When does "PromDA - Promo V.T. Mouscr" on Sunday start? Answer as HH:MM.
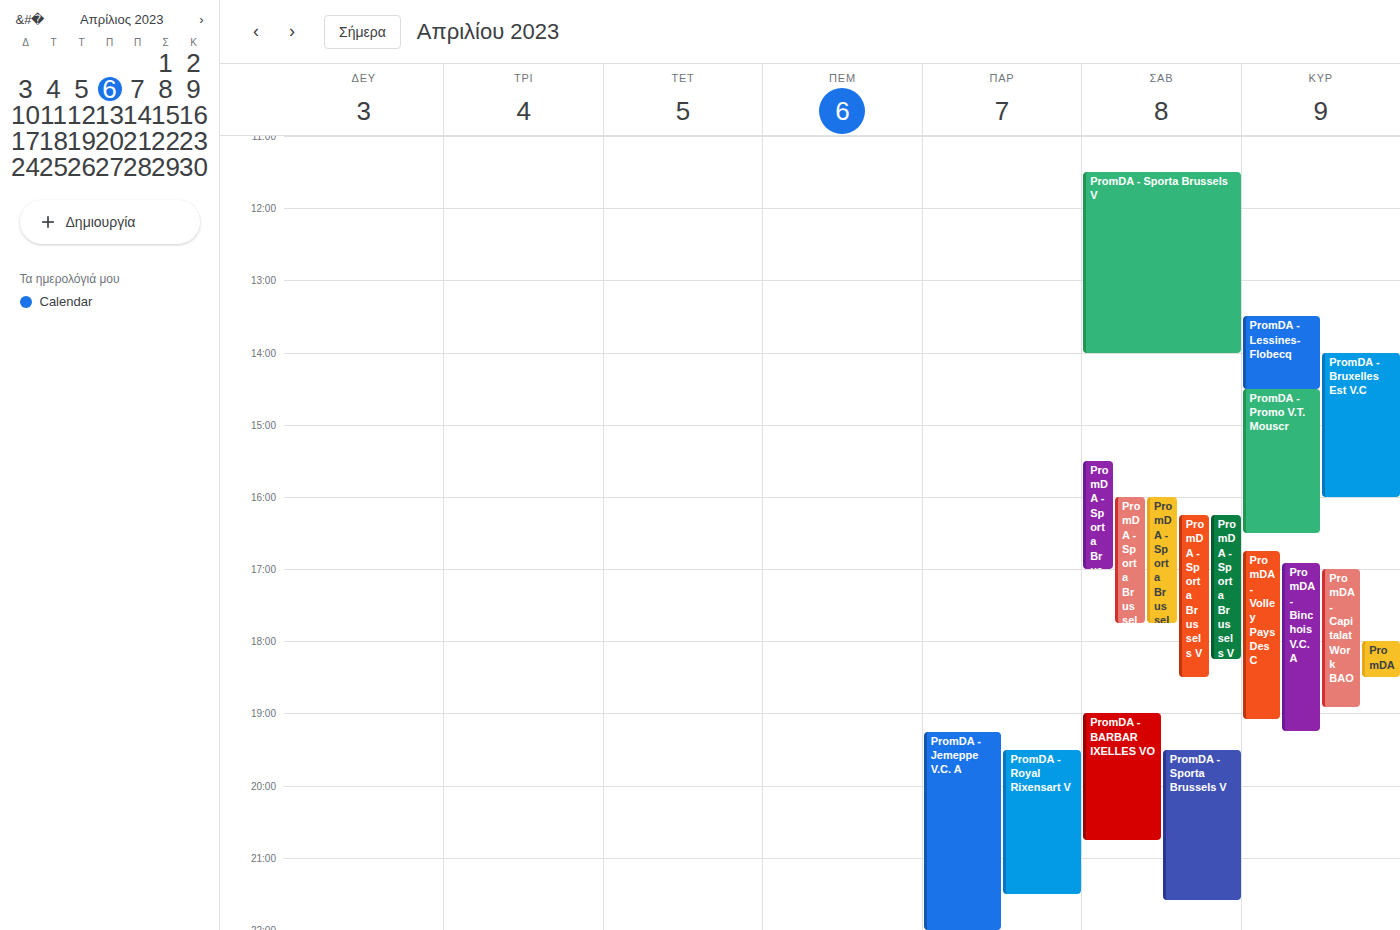
14:30